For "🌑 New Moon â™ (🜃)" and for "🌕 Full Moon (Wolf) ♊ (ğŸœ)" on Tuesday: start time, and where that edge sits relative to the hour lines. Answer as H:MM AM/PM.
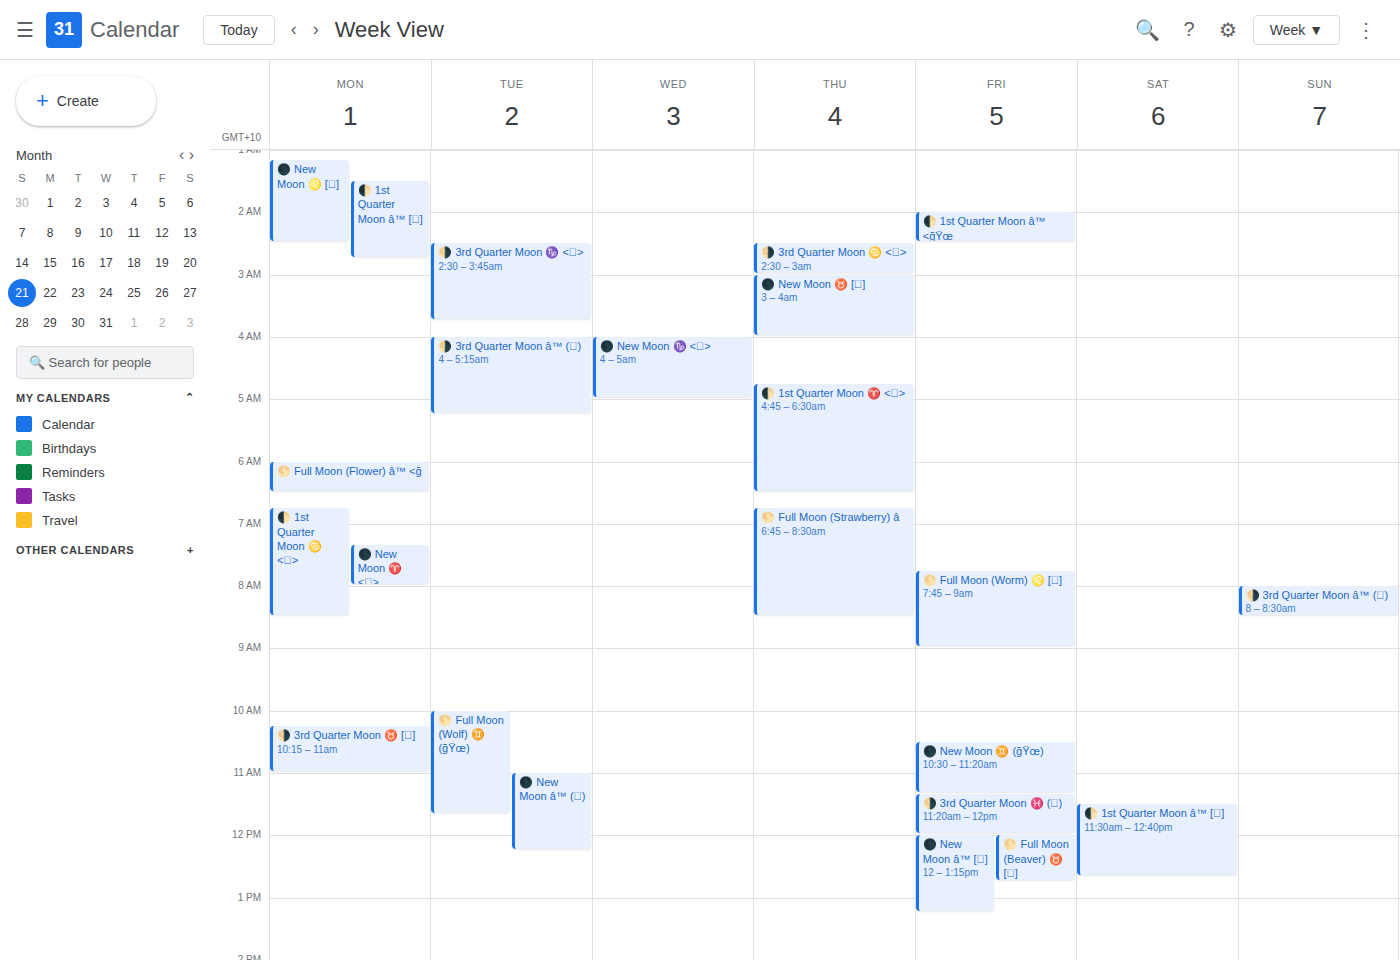
"🌑 New Moon â™ (🜃)": 11:00 AM, exactly on the 11 AM line. "🌕 Full Moon (Wolf) ♊ (ğŸœ)": 10:00 AM, exactly on the 10 AM line.